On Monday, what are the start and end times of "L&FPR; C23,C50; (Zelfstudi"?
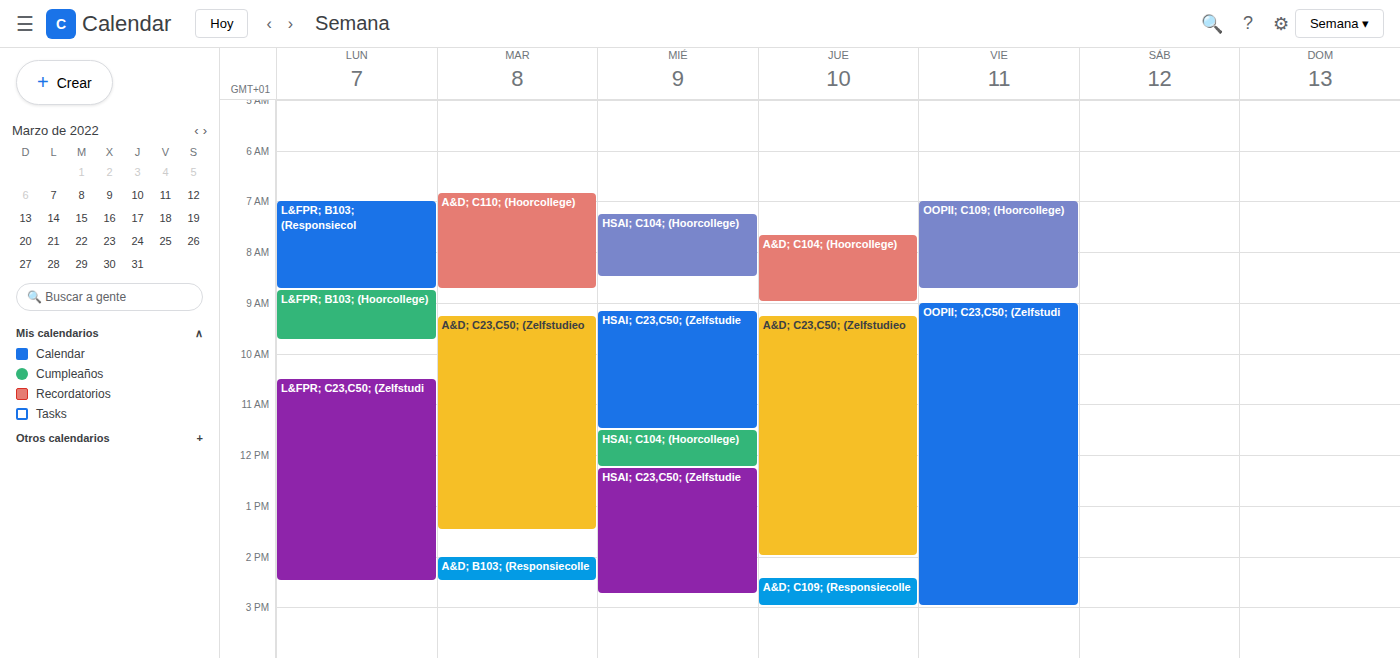
10:30 AM to 2:30 PM